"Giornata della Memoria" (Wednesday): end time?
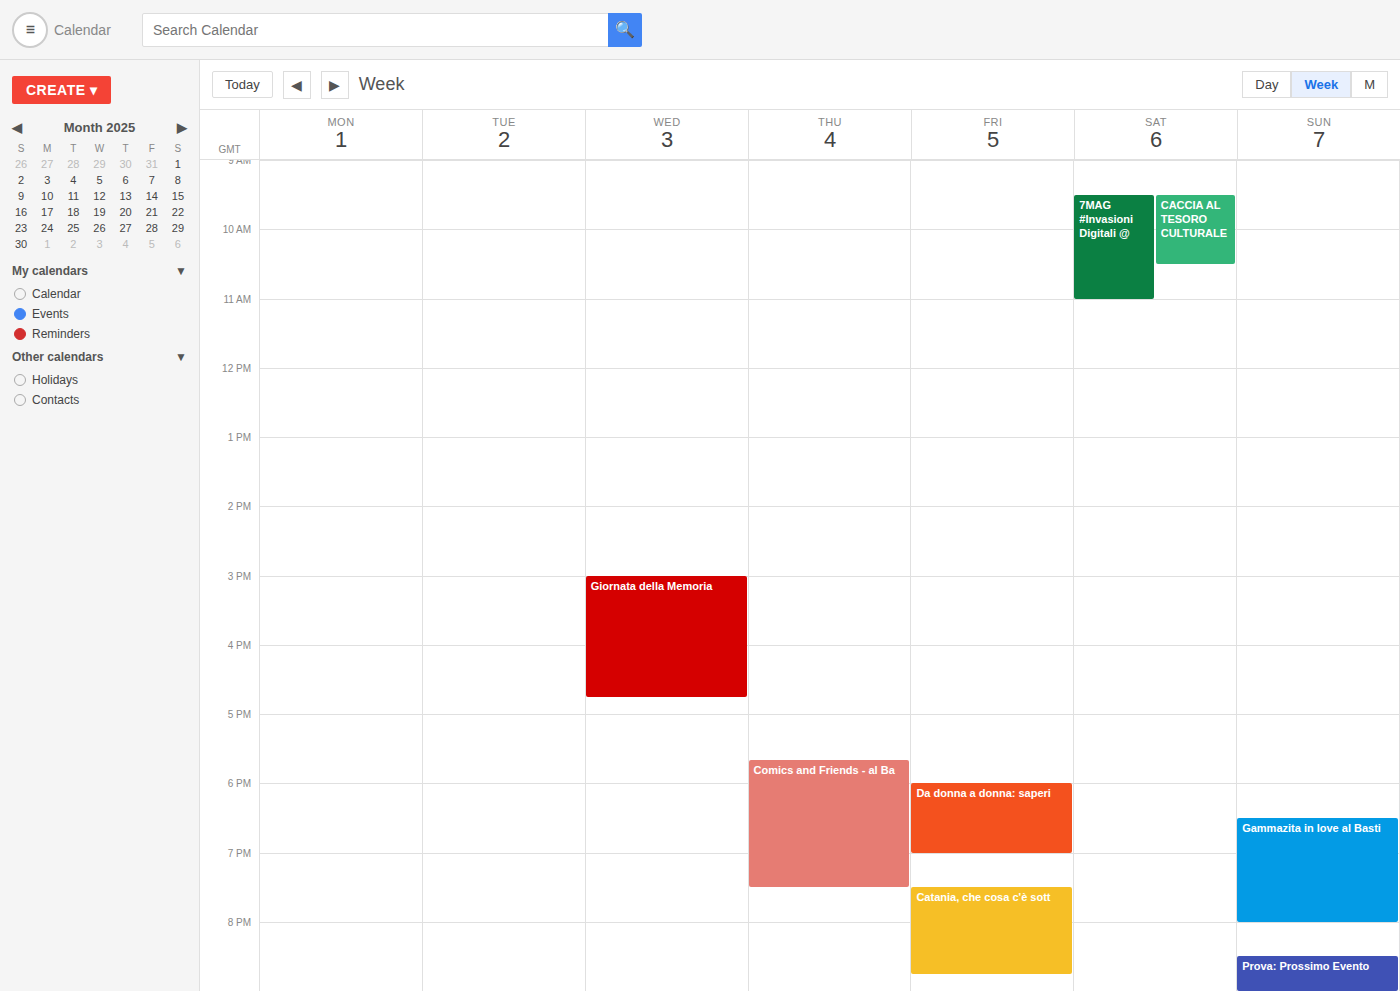
4:45 PM